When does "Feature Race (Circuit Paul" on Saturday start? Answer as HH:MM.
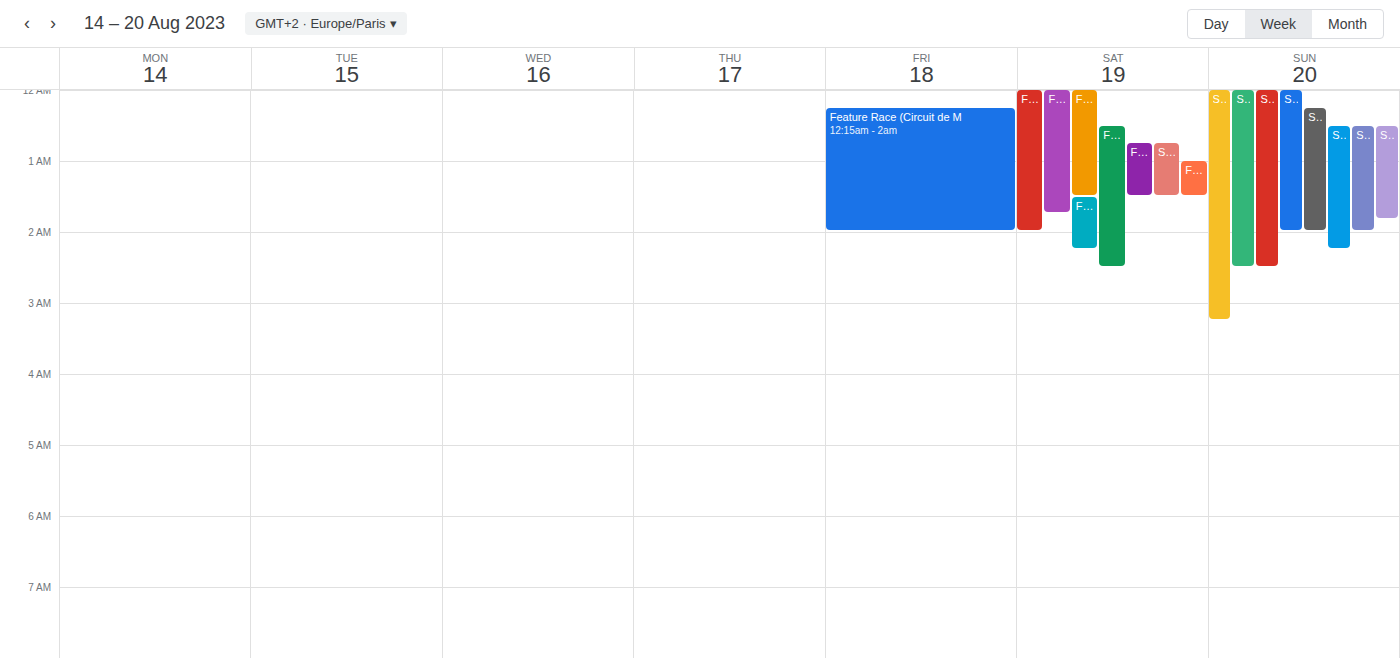
00:30